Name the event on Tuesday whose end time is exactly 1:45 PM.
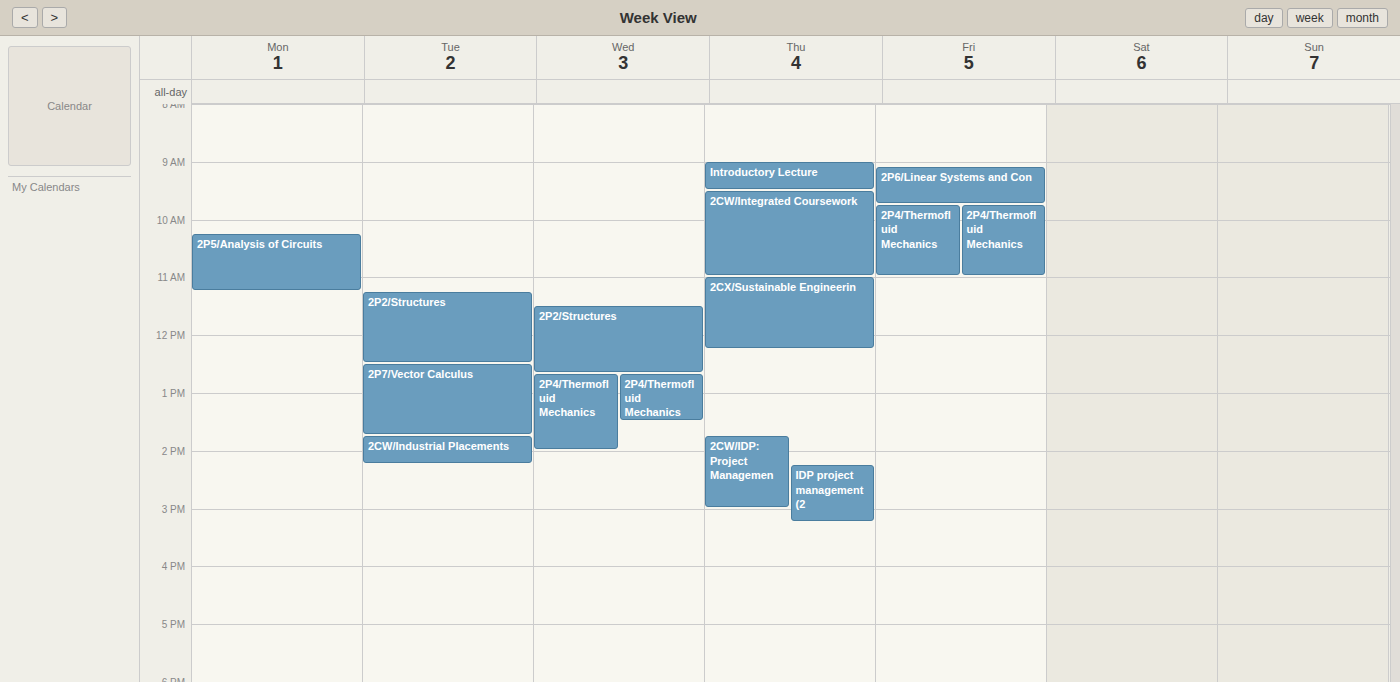
"2P7/Vector Calculus"